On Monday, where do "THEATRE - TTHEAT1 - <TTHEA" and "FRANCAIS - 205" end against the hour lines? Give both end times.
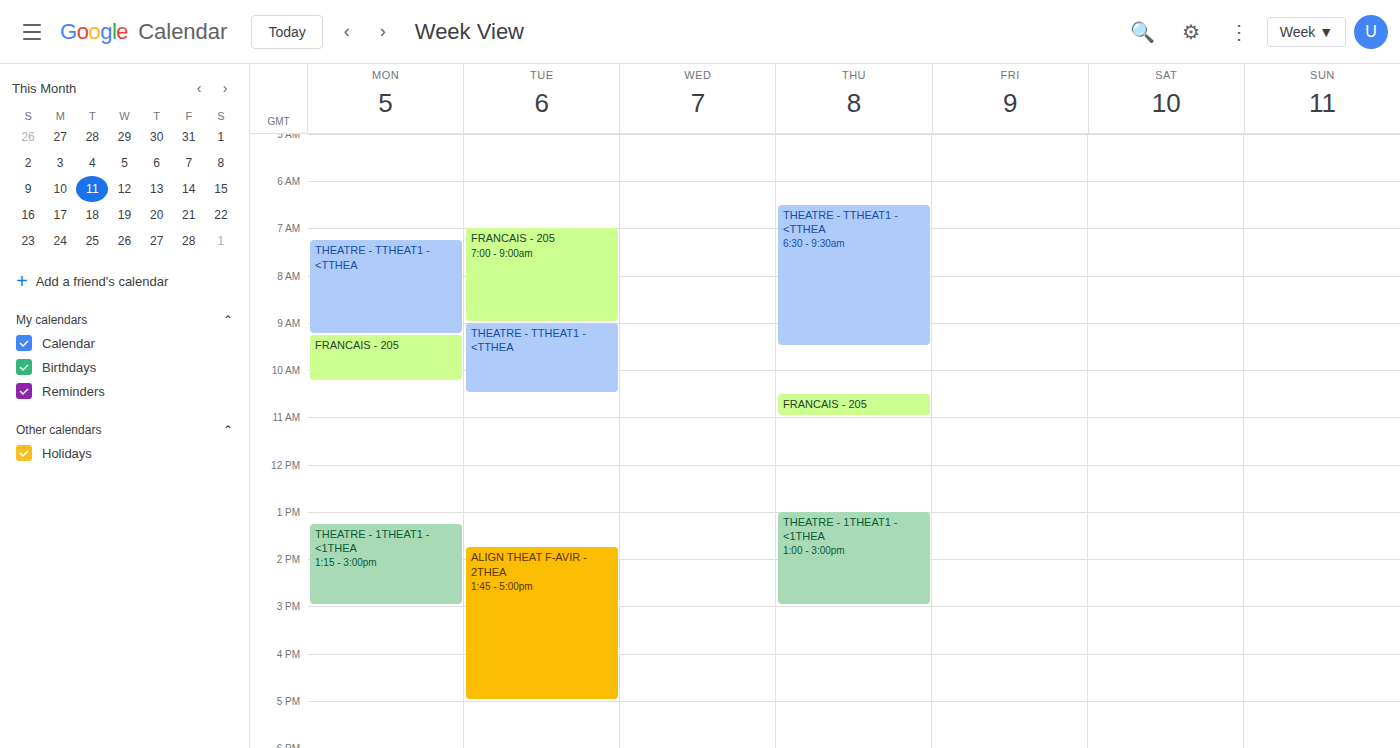
"THEATRE - TTHEAT1 - <TTHEA": 9:15 AM, neither: a quarter of the way from the 9 AM line to the 10 AM line. "FRANCAIS - 205": 10:15 AM, neither: a quarter of the way from the 10 AM line to the 11 AM line.